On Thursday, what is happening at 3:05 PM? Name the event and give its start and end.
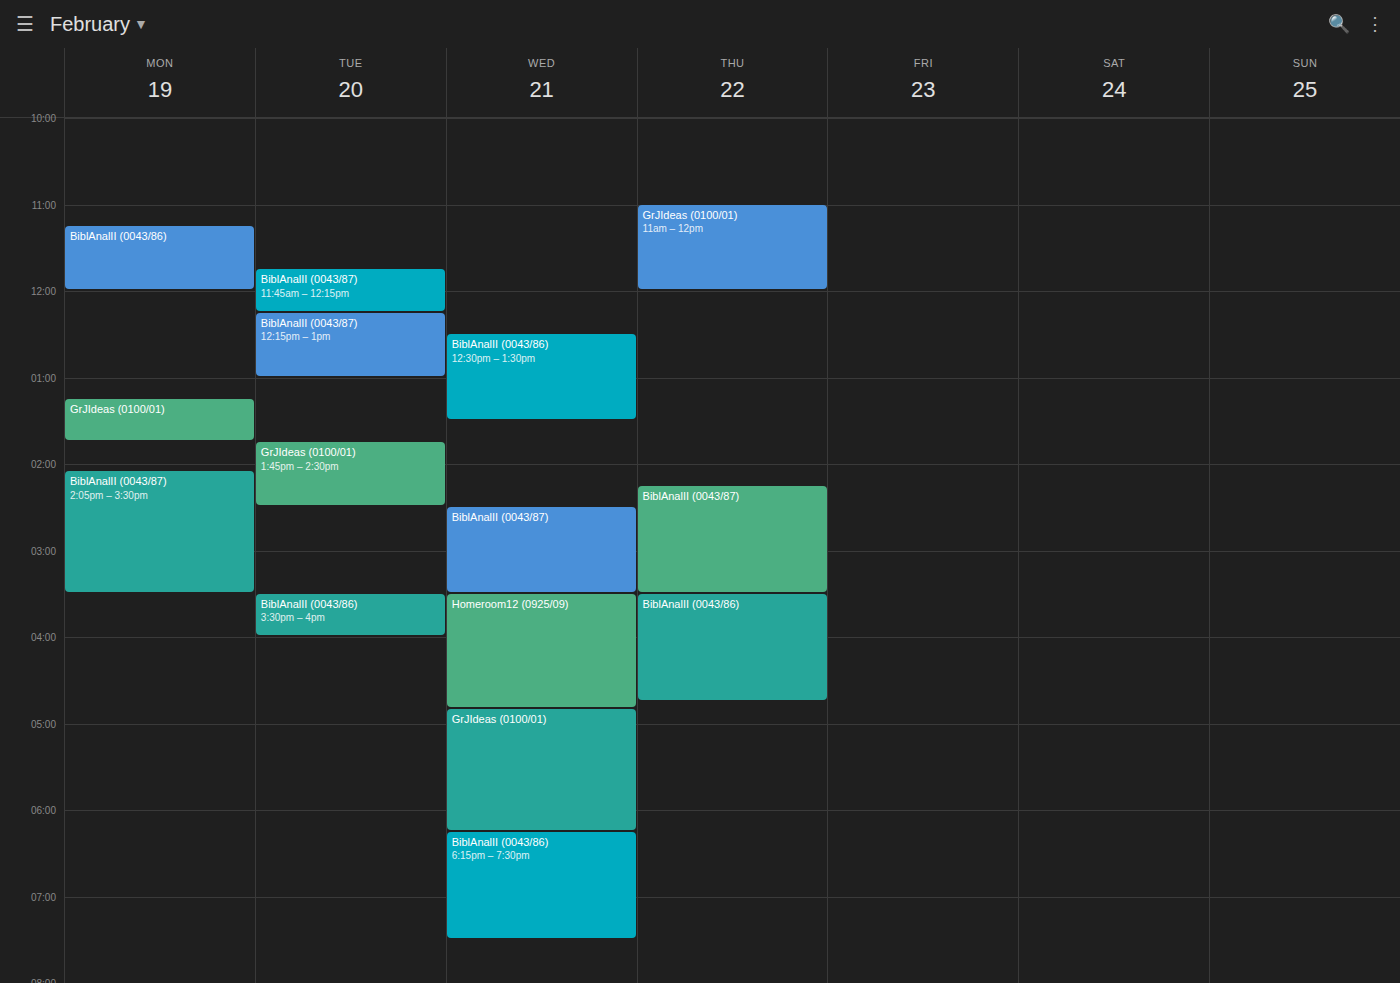
"BiblAnalII (0043/87)", 2:15 PM to 3:30 PM